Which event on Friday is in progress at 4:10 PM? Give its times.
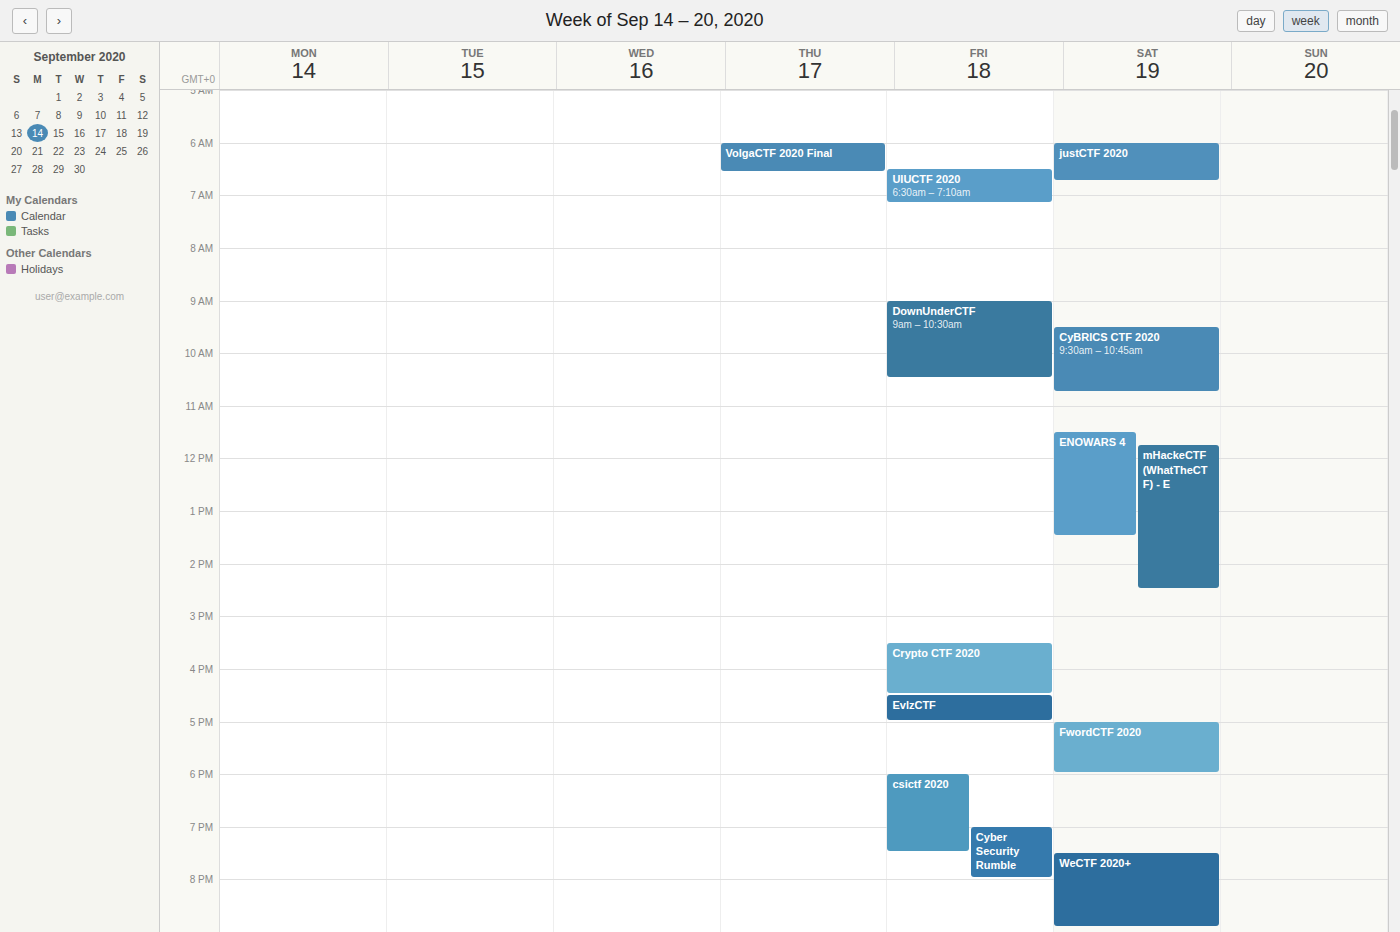
"Crypto CTF 2020", 3:30 PM to 4:30 PM